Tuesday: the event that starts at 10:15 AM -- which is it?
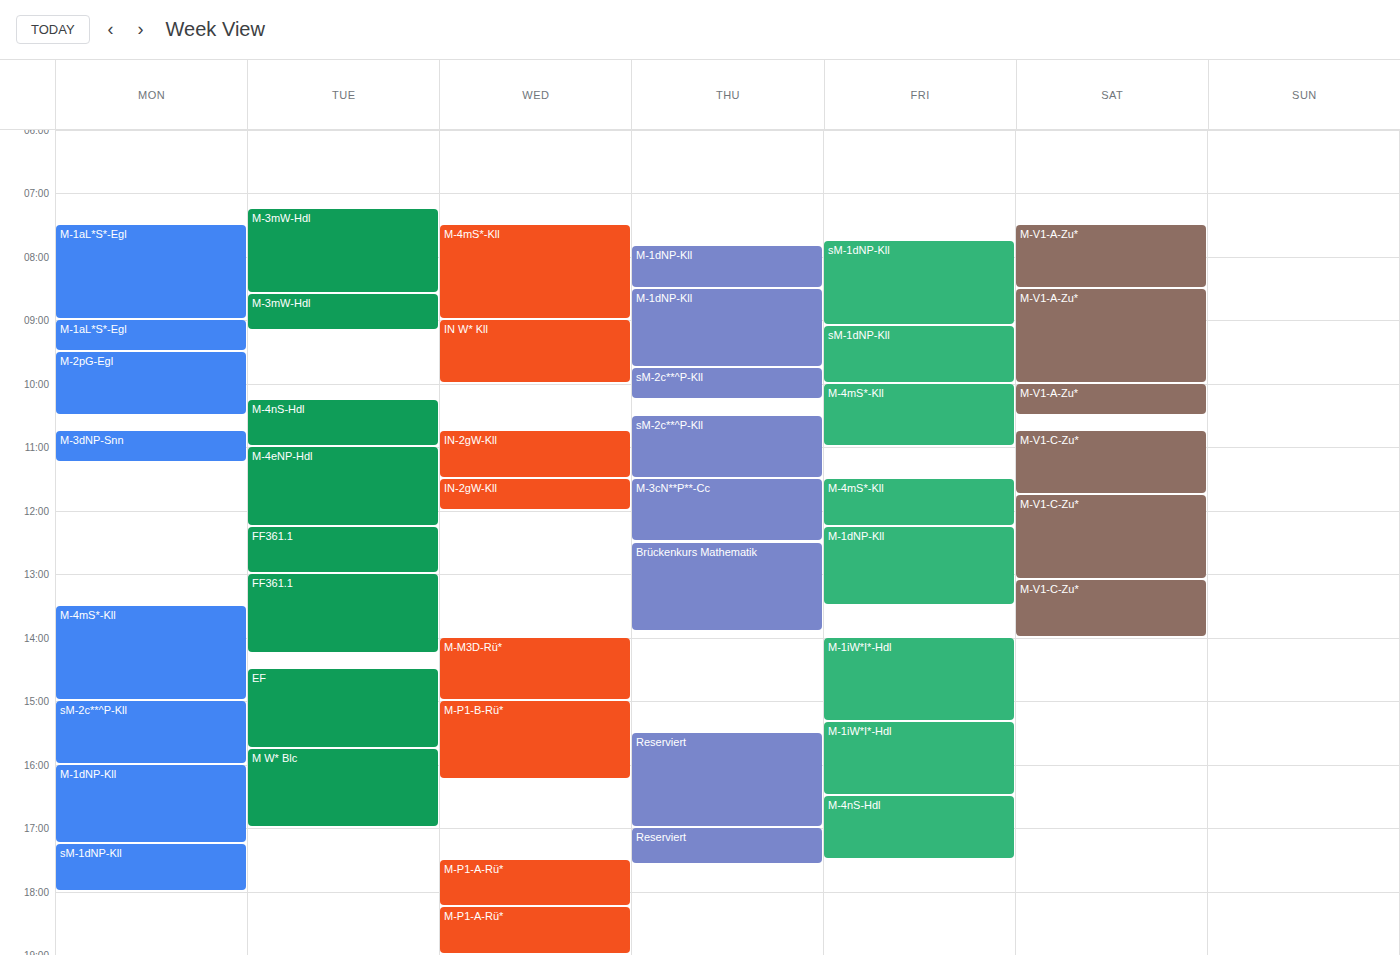
"M-4nS-Hdl"